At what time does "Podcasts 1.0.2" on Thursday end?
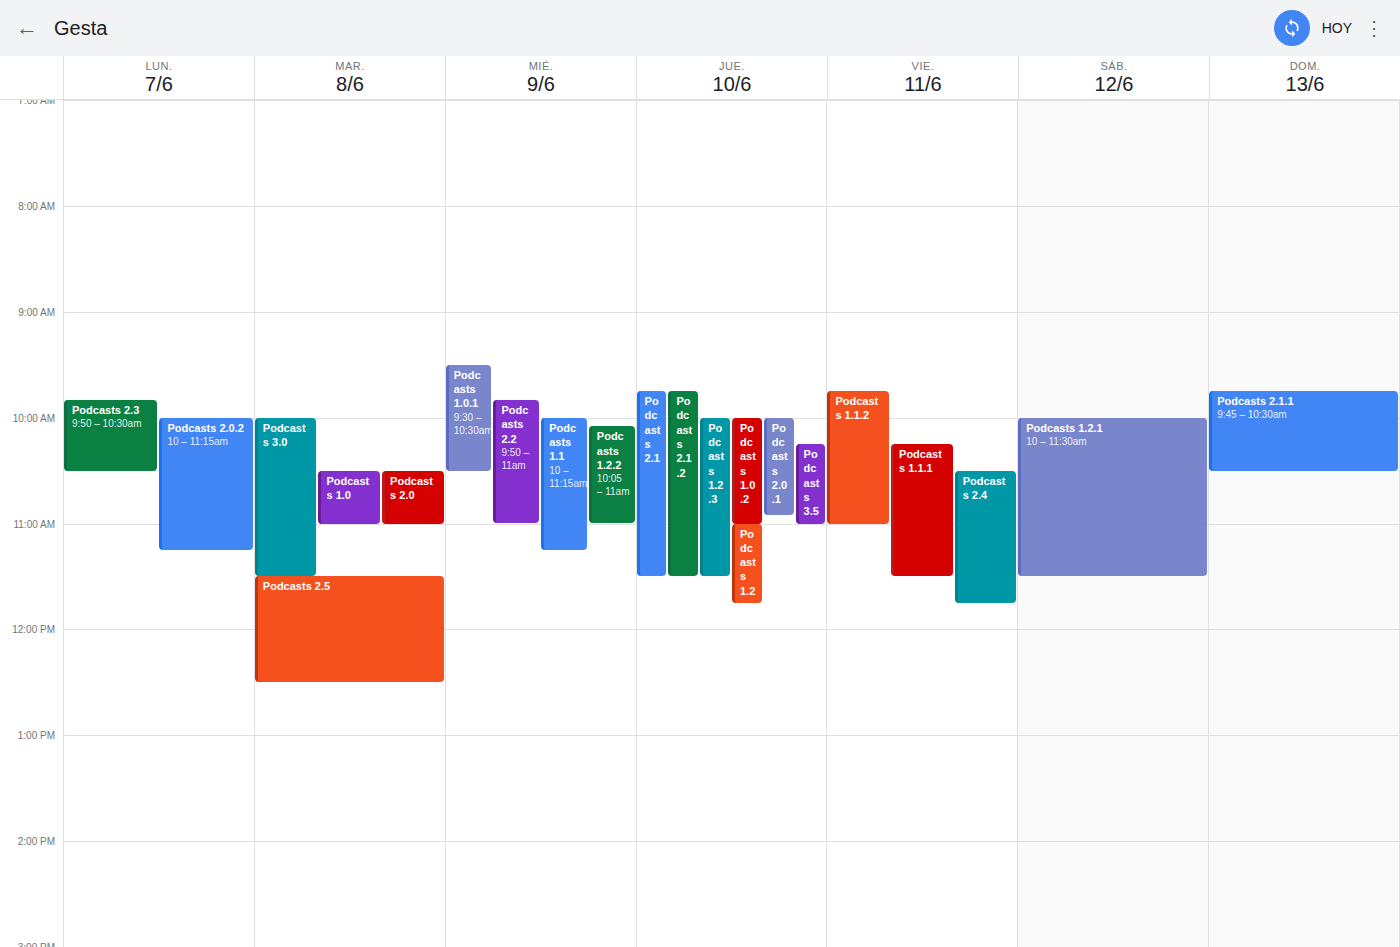
11:00 AM